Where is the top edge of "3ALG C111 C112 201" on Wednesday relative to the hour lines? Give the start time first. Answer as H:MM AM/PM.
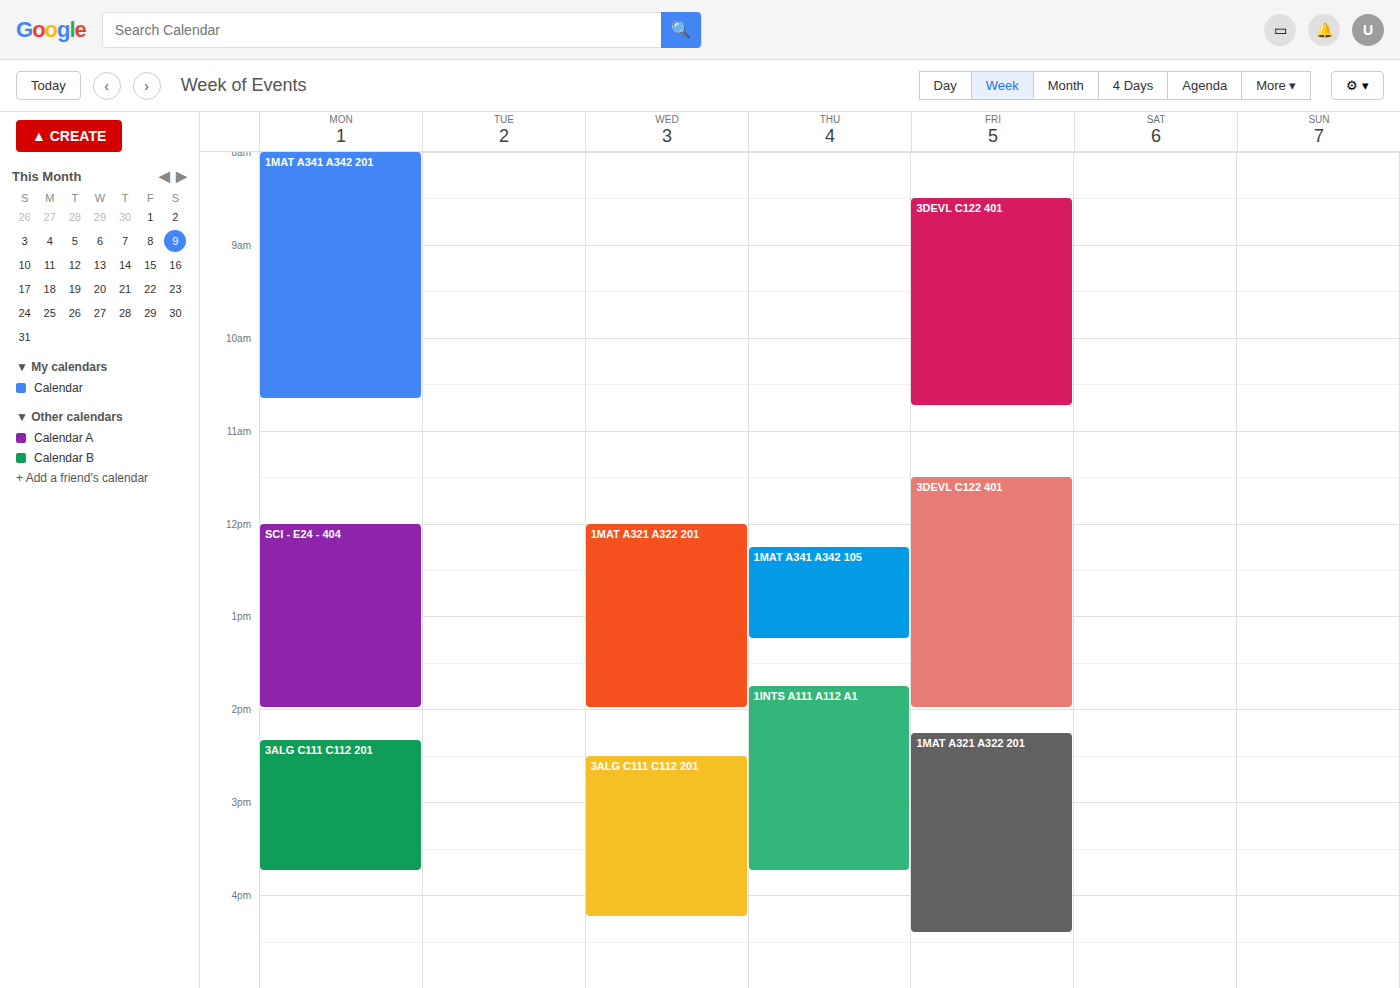
2:30 PM -- halfway between the 2 PM and 3 PM lines.